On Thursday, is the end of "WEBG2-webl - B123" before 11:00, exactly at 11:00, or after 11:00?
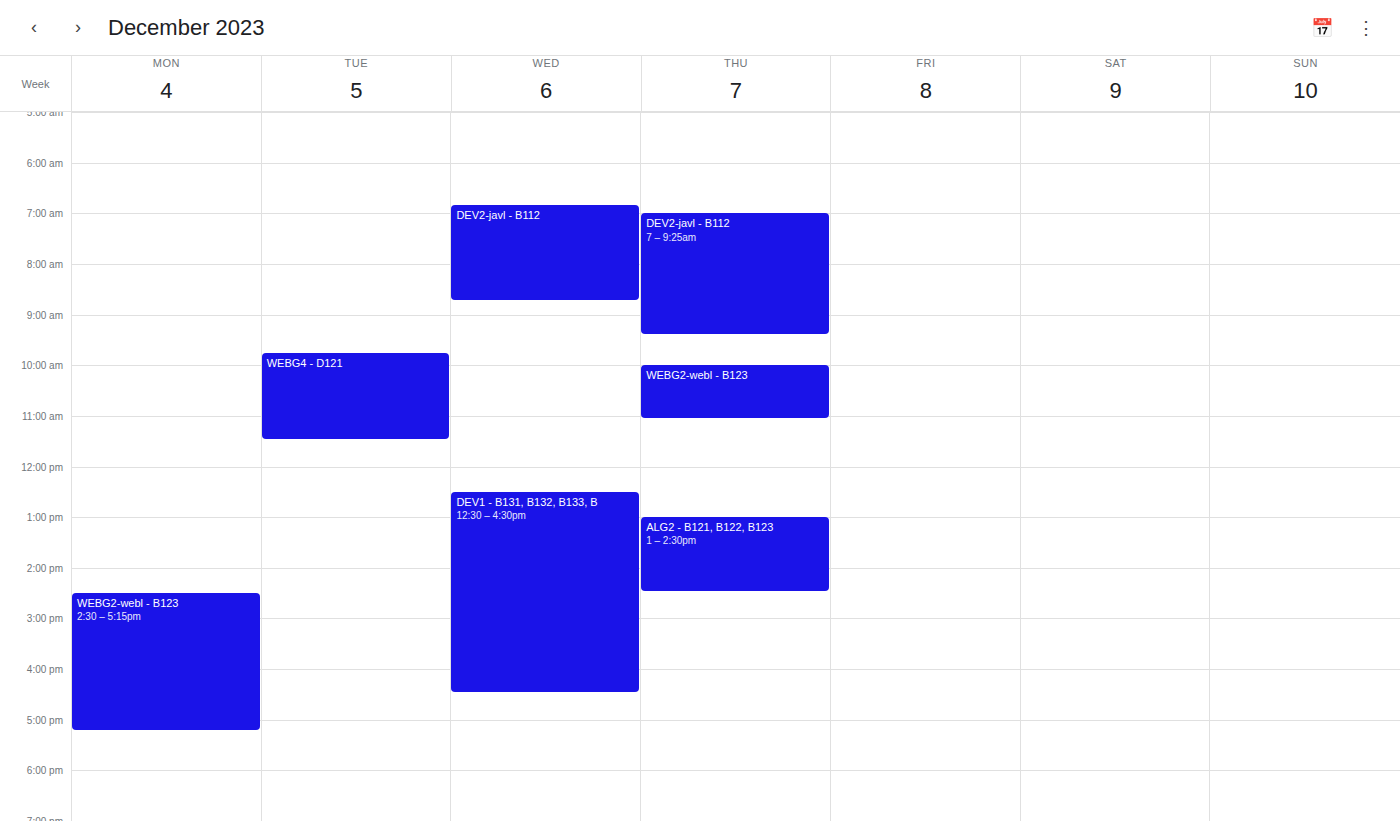
11:05 -- after 11:00, 5 minutes below the 11:00 line.